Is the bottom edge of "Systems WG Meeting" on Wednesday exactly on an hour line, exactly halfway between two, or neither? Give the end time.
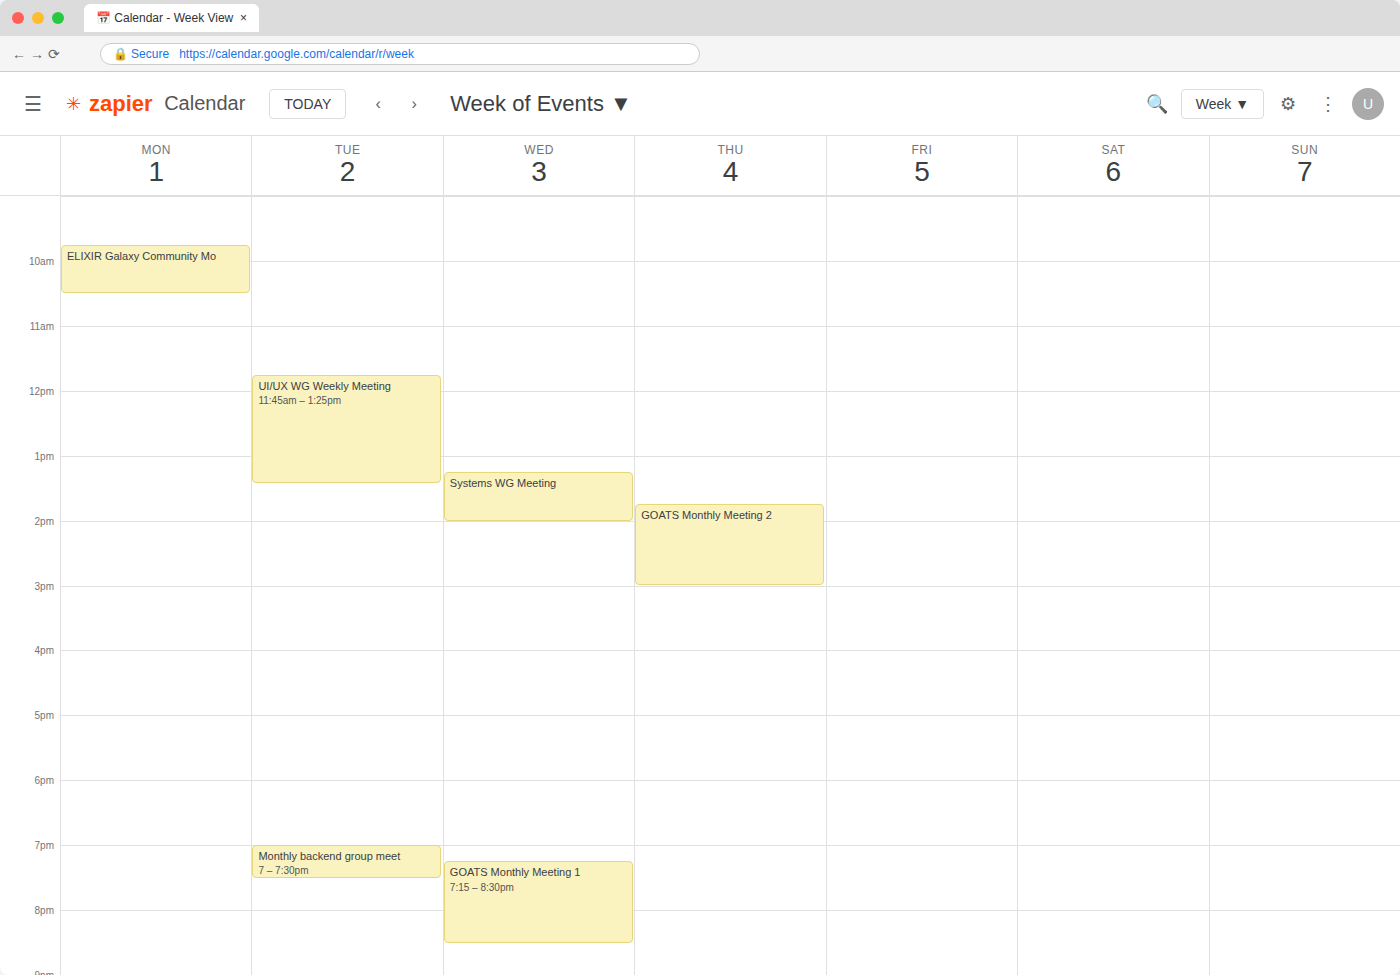
2:00 PM -- exactly on the 2 PM line.